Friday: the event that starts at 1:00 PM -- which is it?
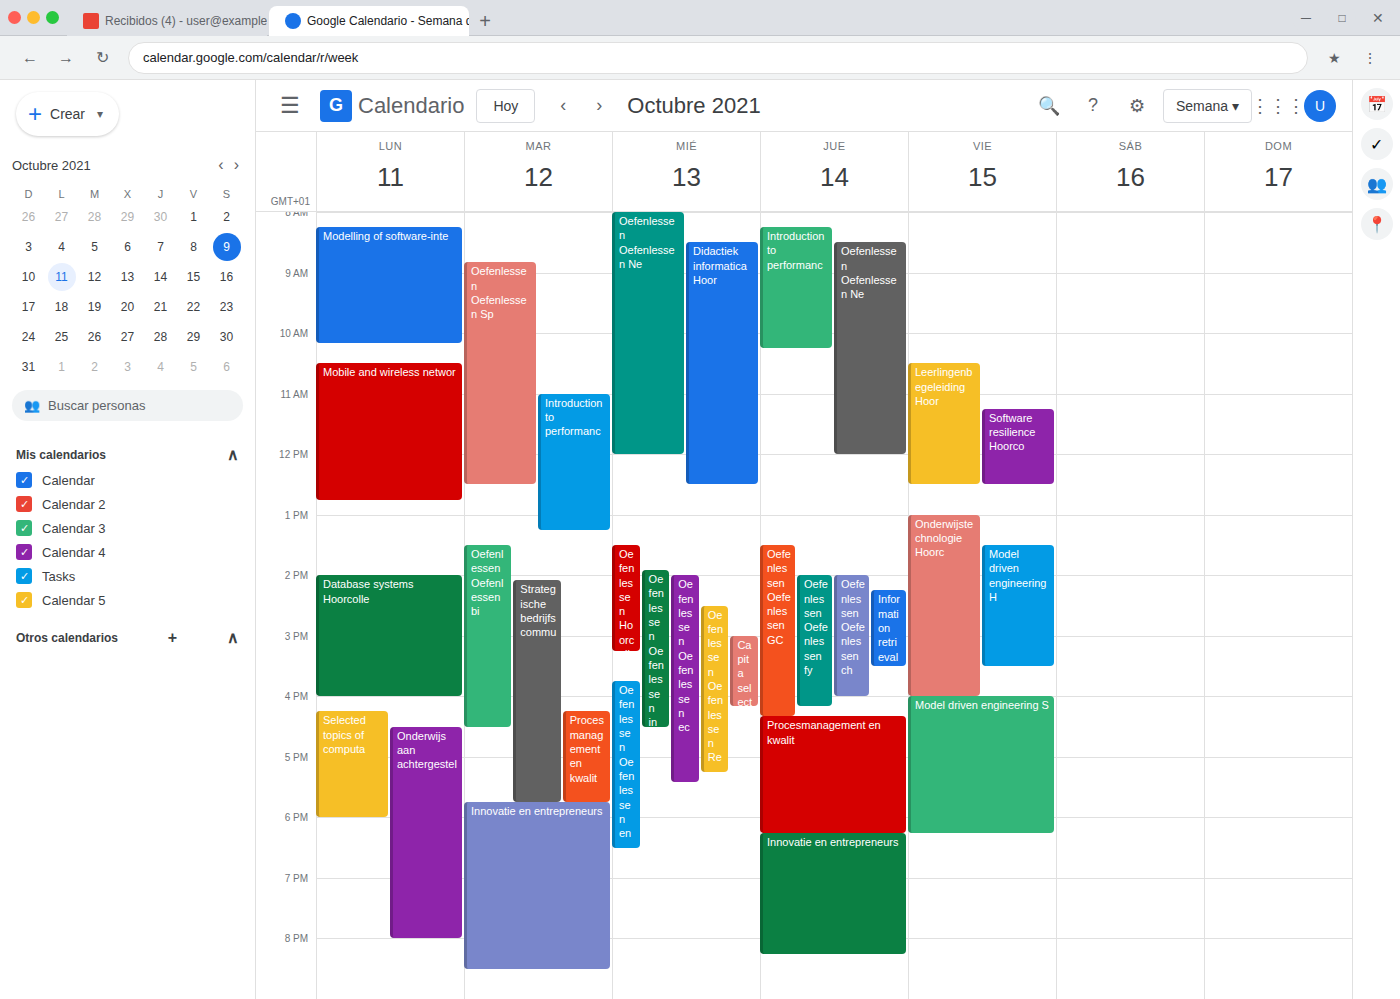
"Onderwijstechnologie Hoorc"